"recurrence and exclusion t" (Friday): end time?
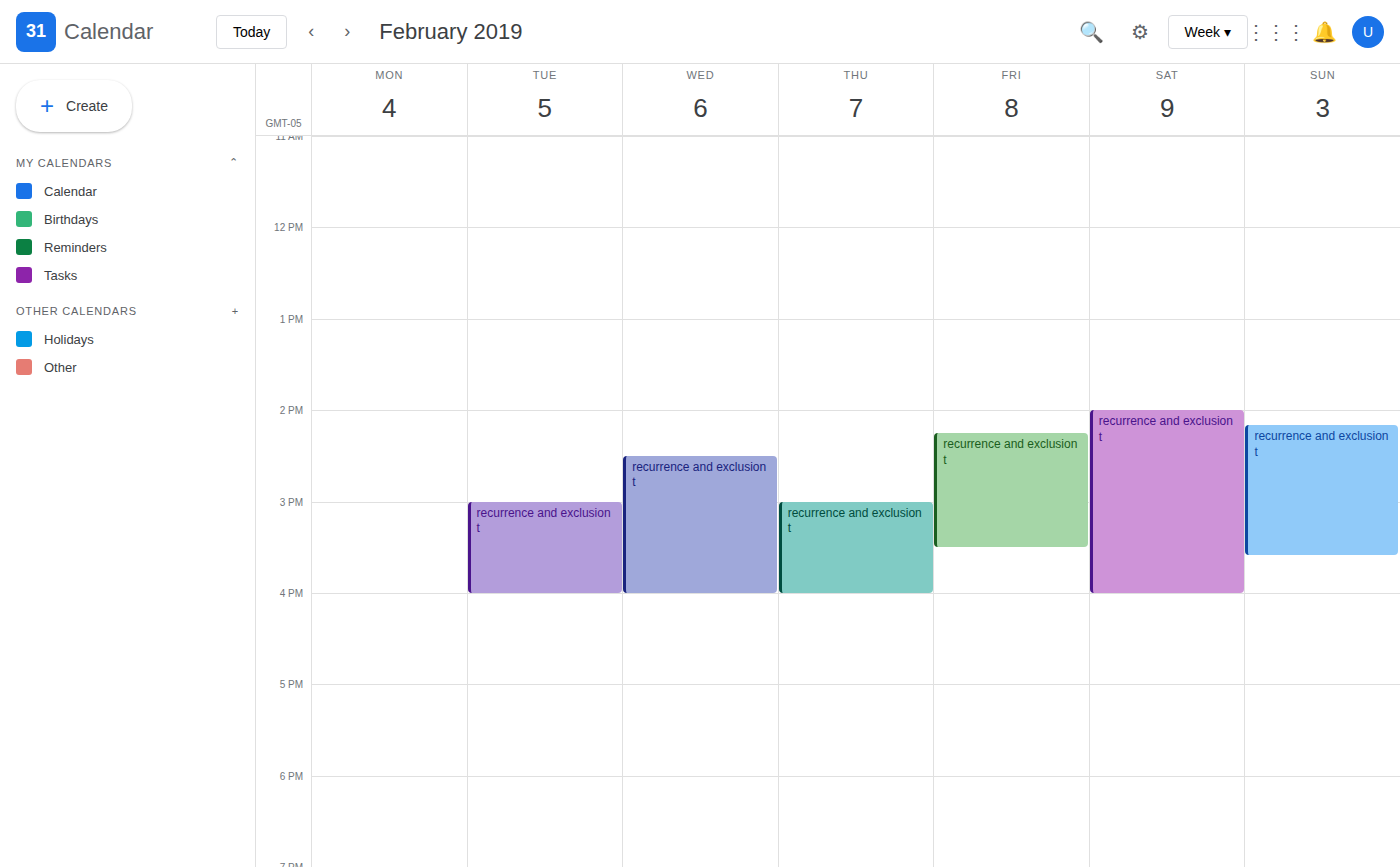
3:30 PM